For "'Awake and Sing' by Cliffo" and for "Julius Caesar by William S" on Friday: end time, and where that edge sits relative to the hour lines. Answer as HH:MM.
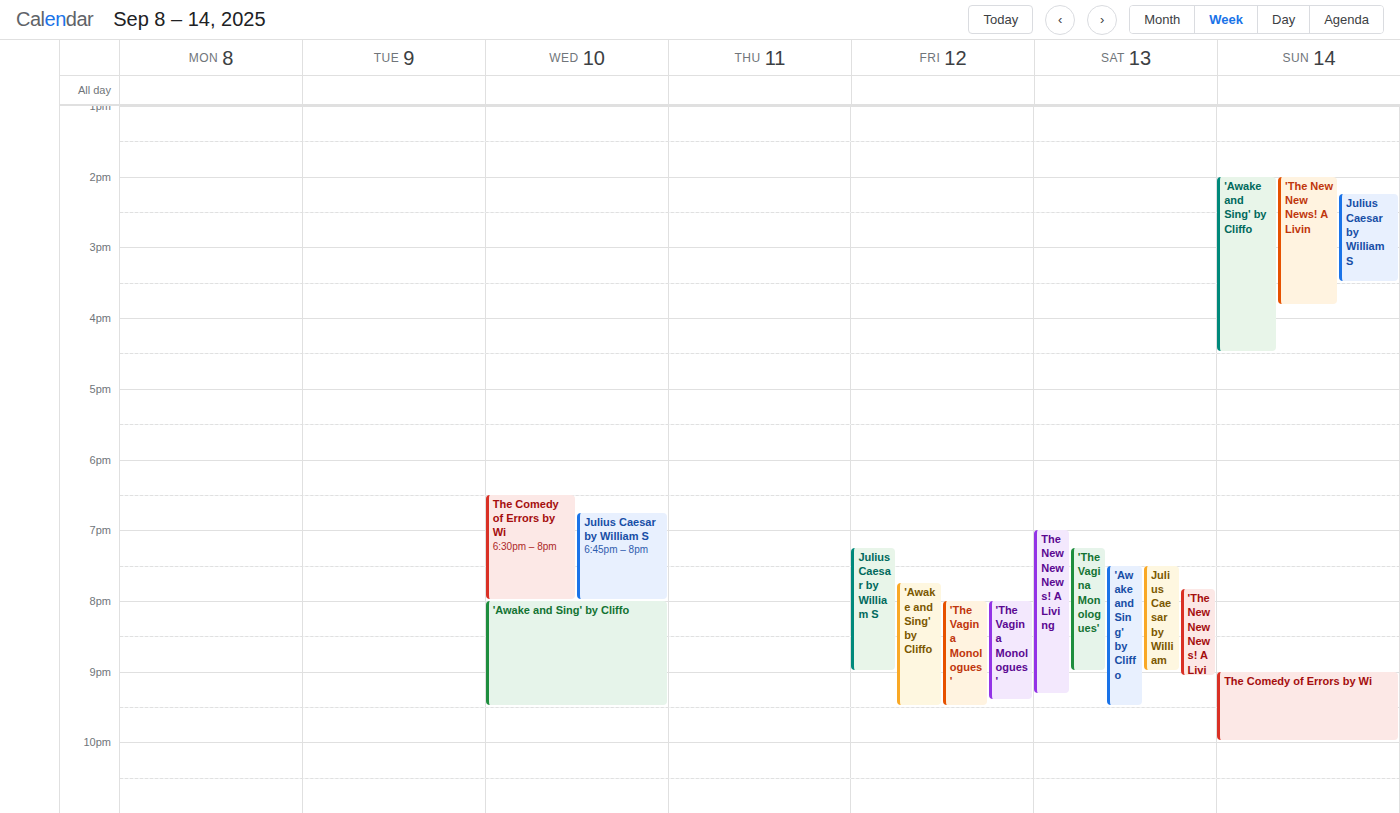
"'Awake and Sing' by Cliffo": 21:30, halfway between the 21:00 and 22:00 lines. "Julius Caesar by William S": 21:00, exactly on the 21:00 line.